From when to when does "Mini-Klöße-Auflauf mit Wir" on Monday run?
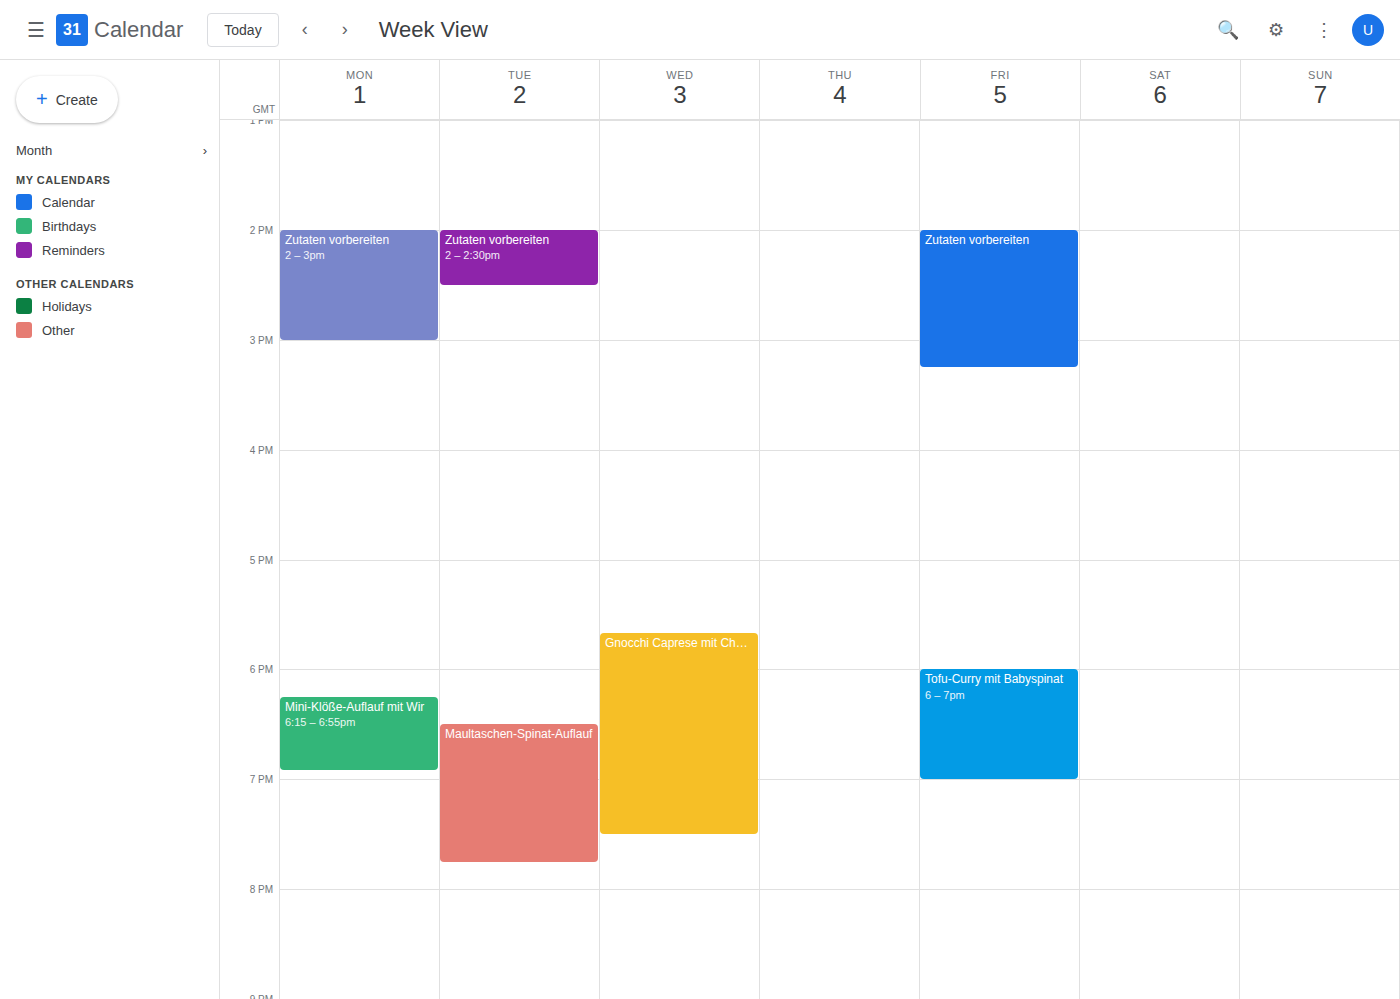
18:15 to 18:55